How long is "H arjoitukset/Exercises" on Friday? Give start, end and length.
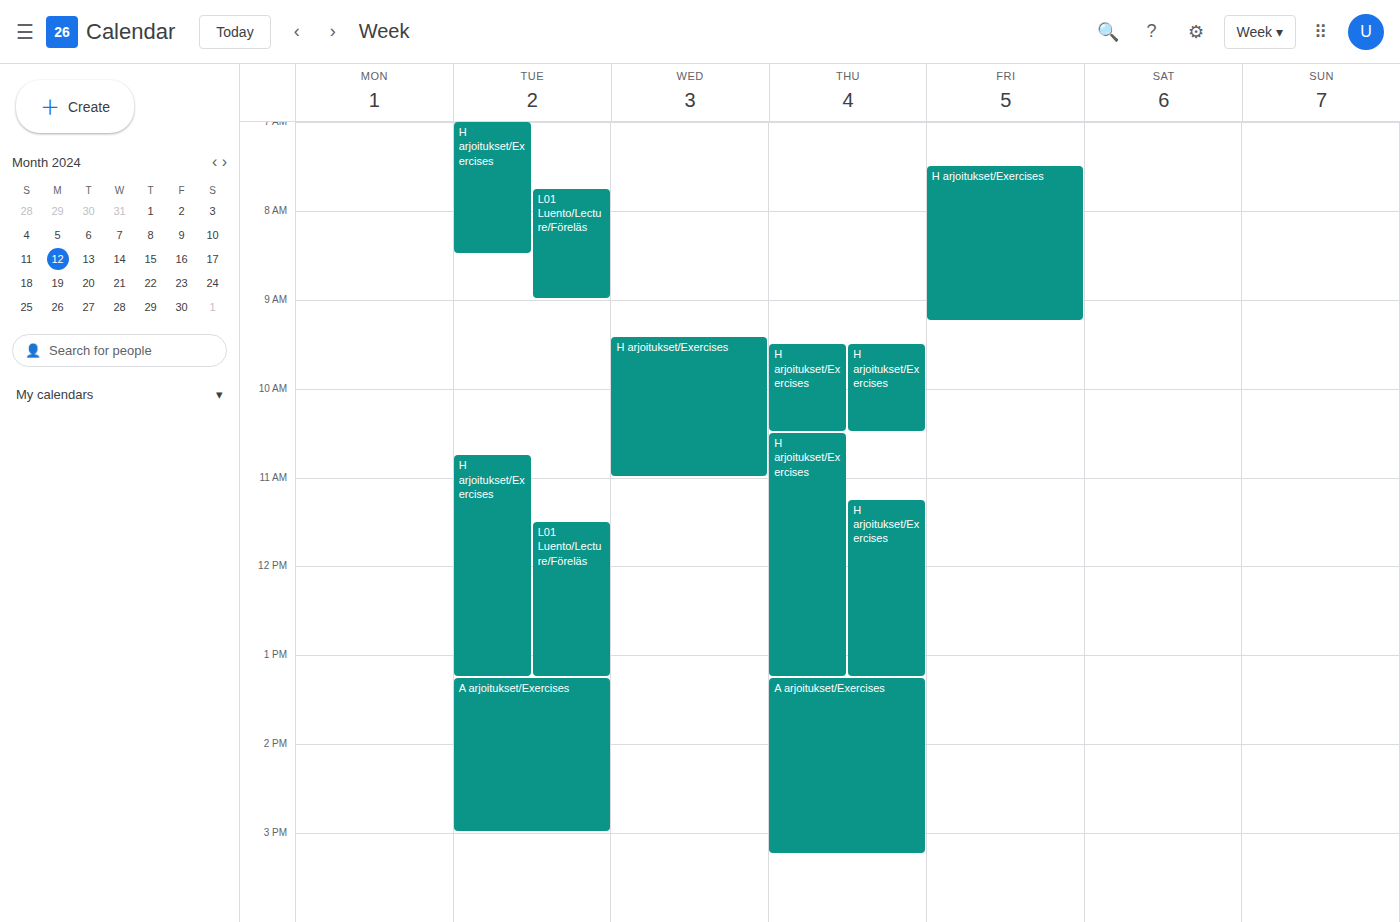
7:30 AM to 9:15 AM, 1 hour 45 minutes